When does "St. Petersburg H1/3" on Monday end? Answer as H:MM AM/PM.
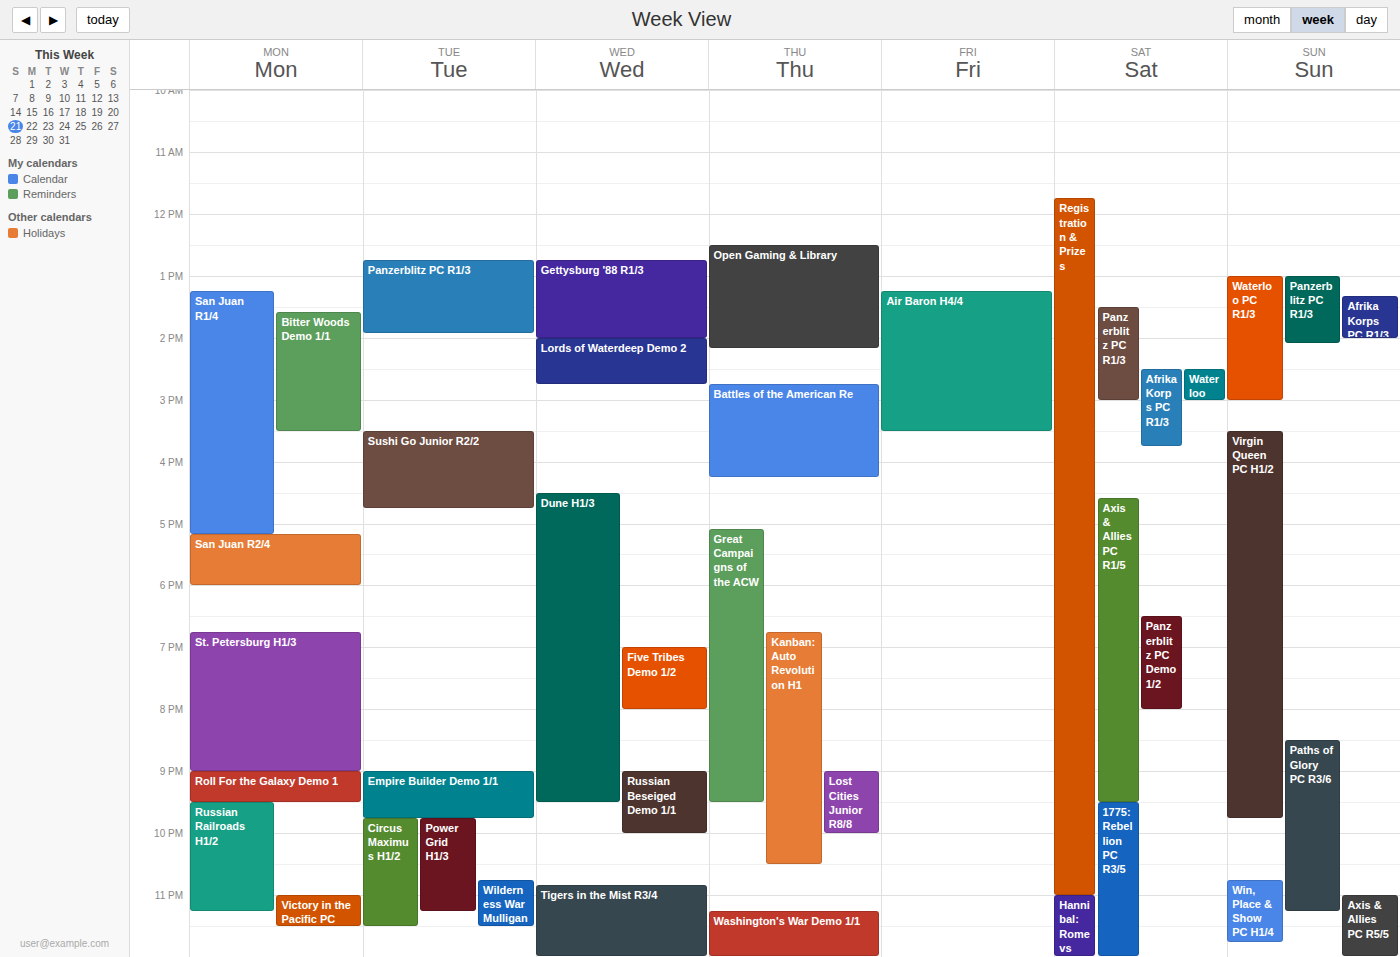
9:00 PM